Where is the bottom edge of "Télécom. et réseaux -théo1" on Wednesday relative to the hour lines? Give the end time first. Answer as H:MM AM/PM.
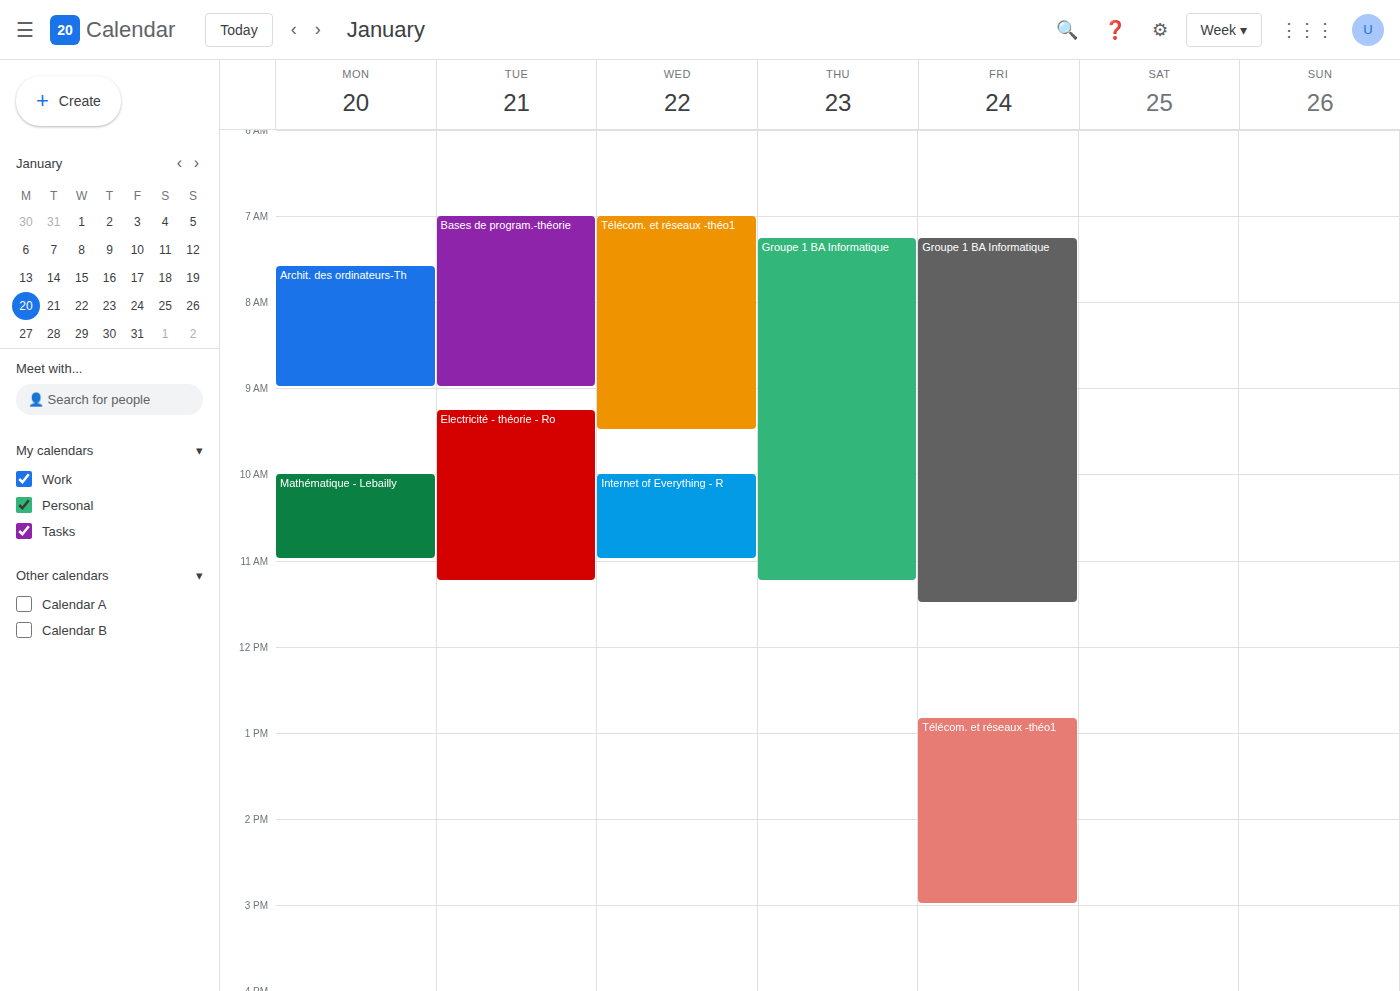
9:30 AM -- halfway between the 9 AM and 10 AM lines.